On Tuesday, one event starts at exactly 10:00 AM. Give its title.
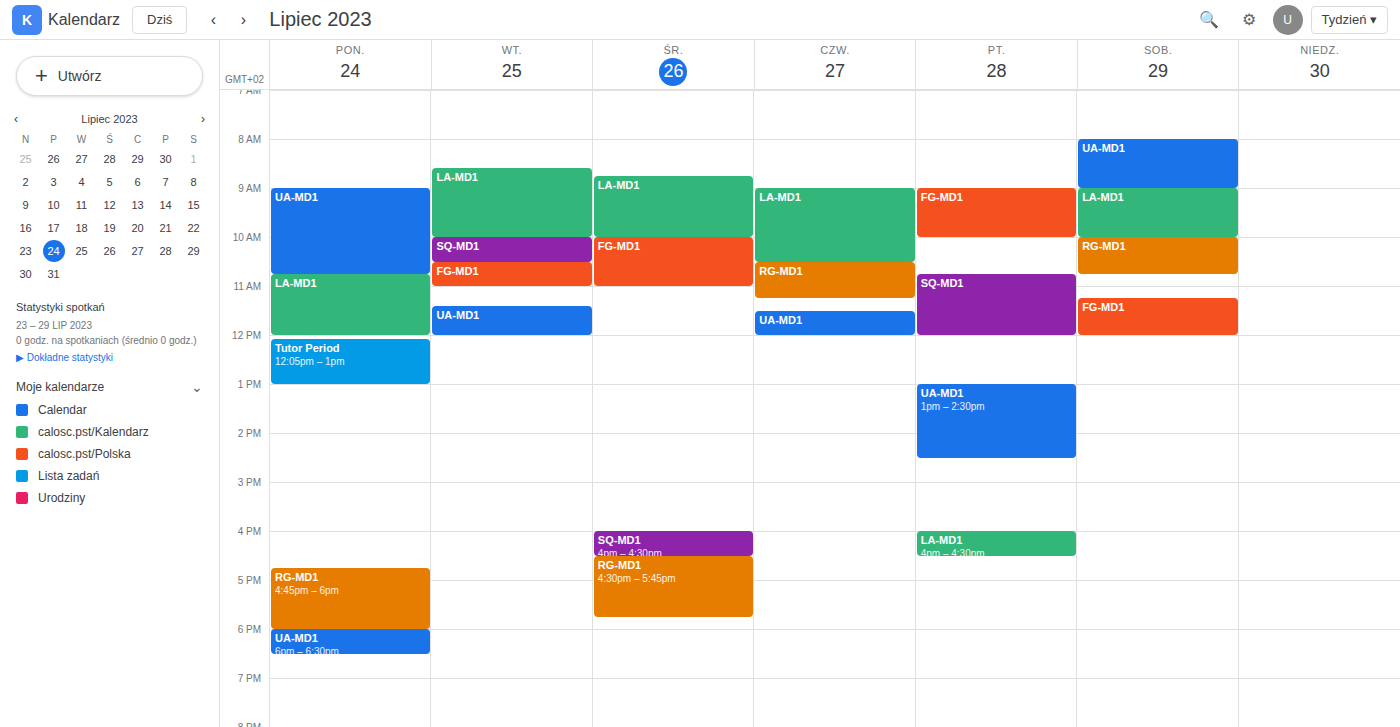
"SQ-MD1"